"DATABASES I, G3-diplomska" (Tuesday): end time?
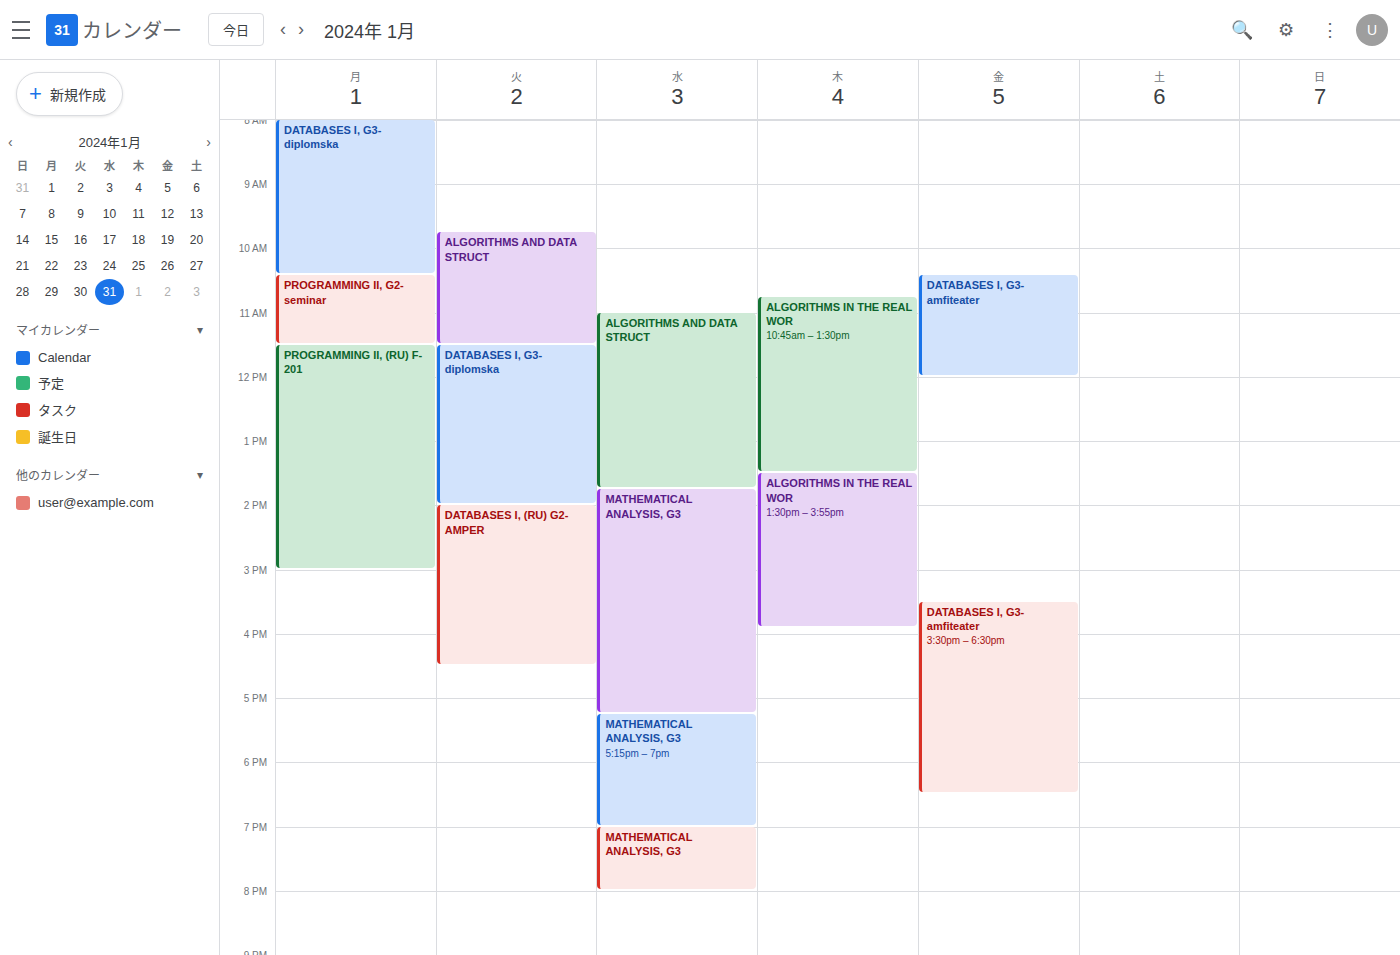
2:00 PM